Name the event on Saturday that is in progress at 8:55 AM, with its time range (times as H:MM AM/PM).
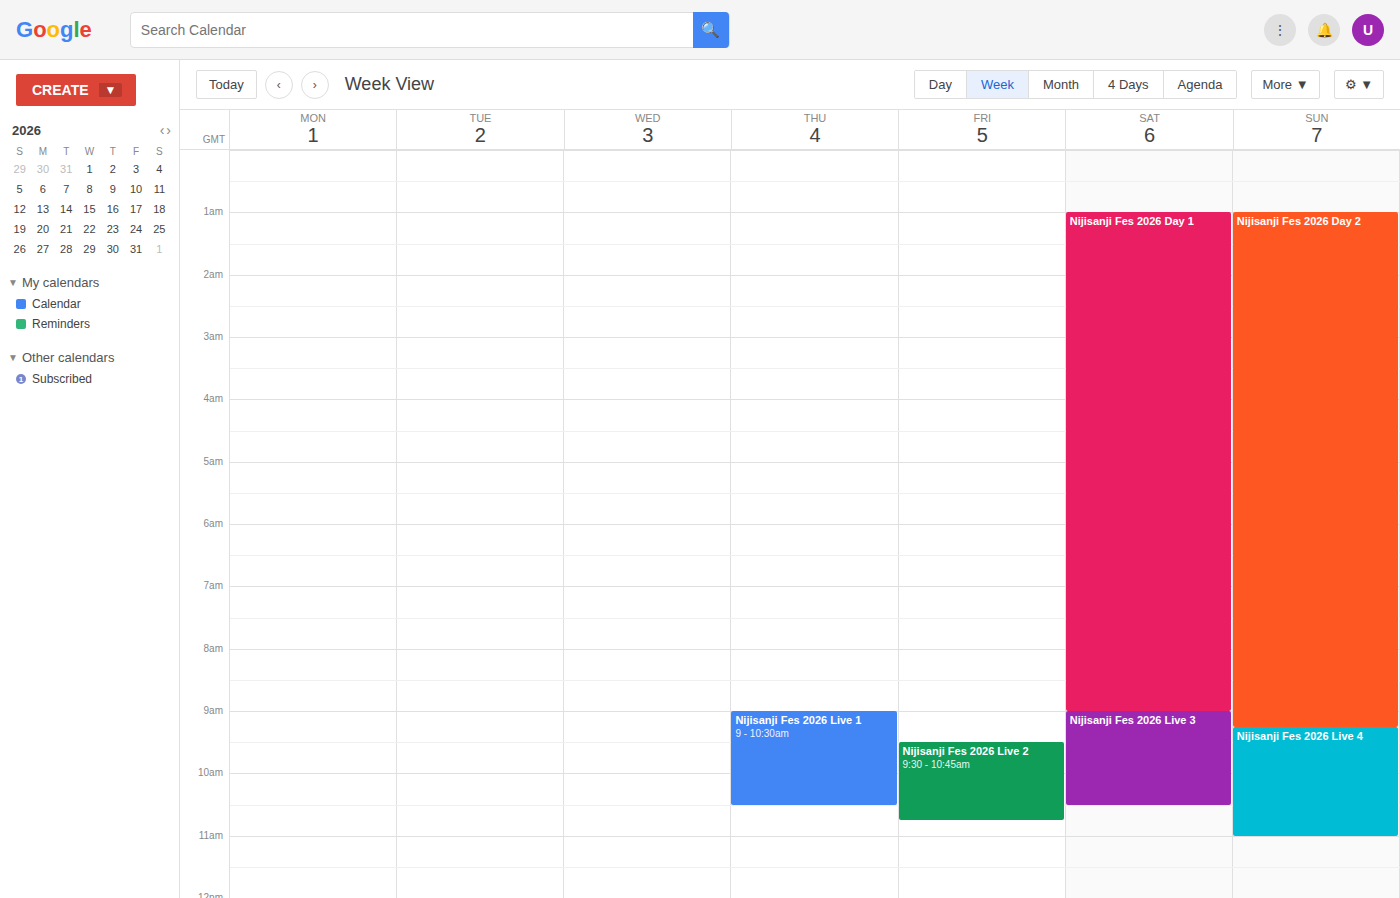
"Nijisanji Fes 2026 Day 1", 1:00 AM to 9:00 AM